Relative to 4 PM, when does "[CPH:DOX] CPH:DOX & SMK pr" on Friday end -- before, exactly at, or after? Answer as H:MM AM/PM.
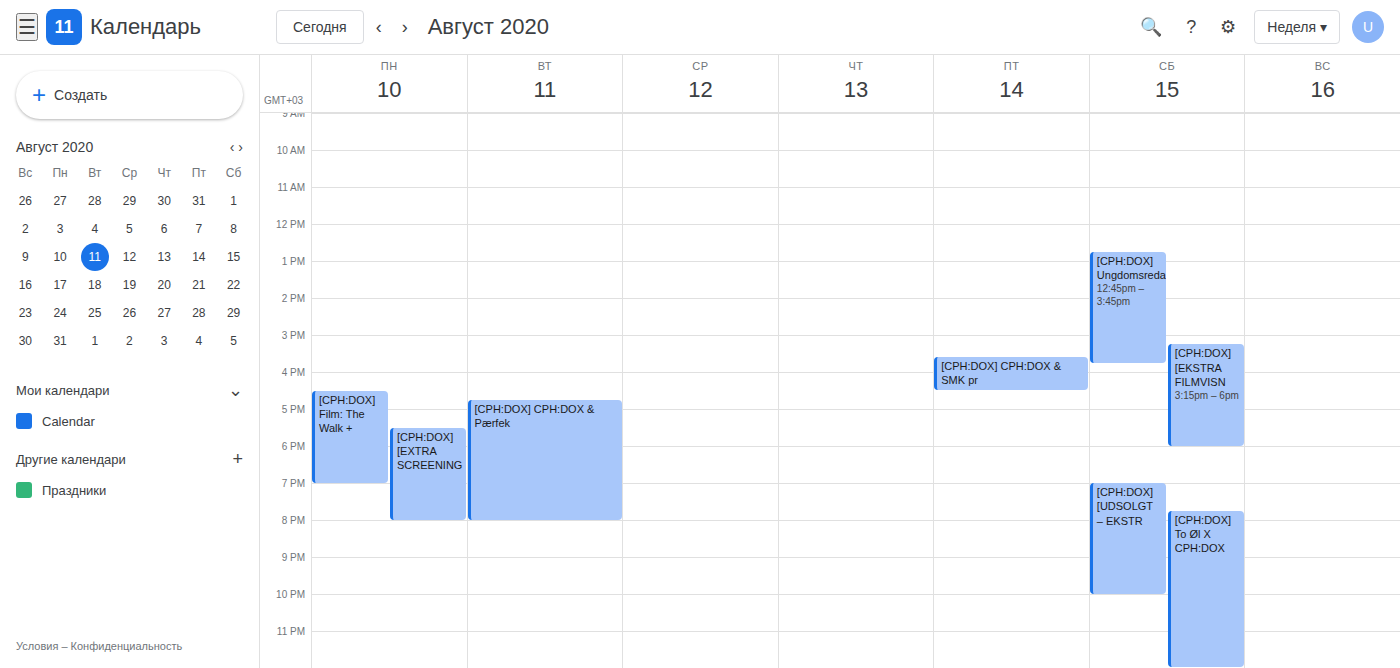
4:30 PM -- after 4 PM, 30 minutes below the 4 PM line.